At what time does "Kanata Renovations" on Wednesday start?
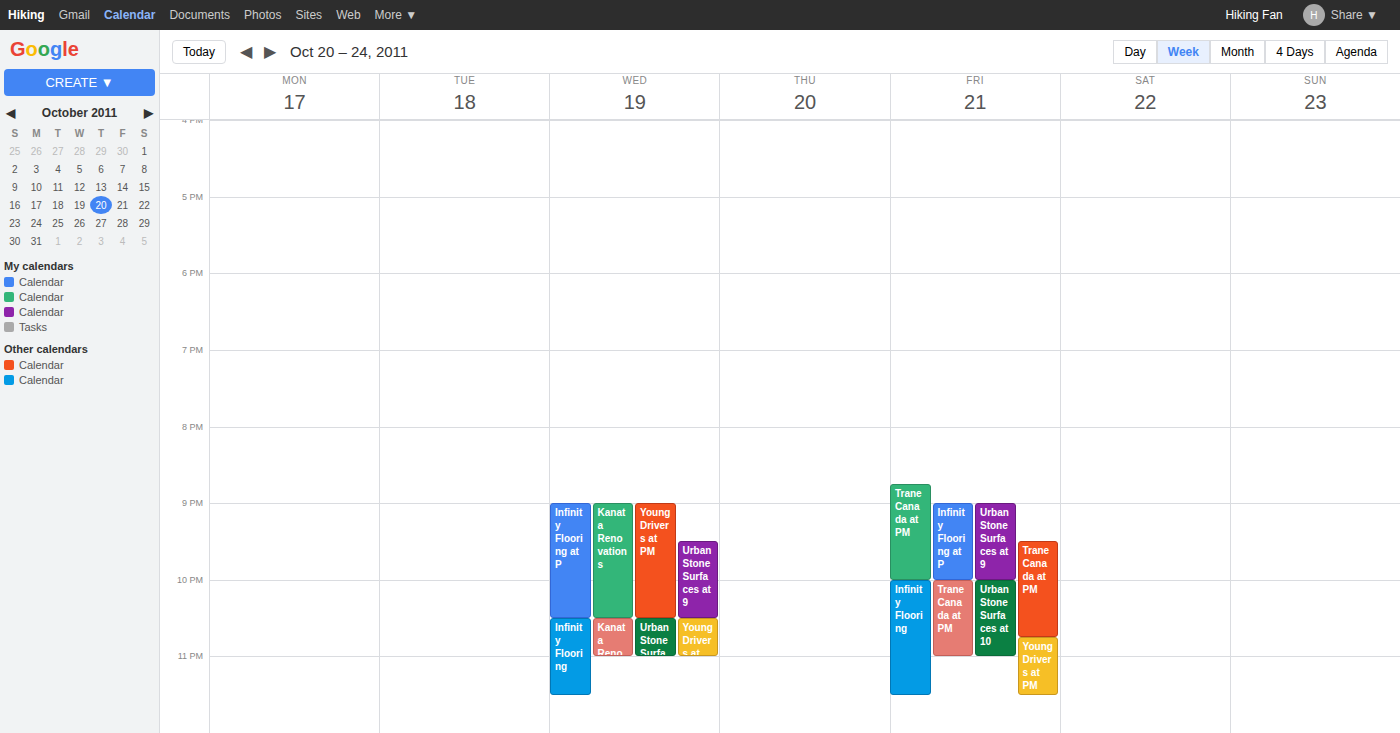
21:00